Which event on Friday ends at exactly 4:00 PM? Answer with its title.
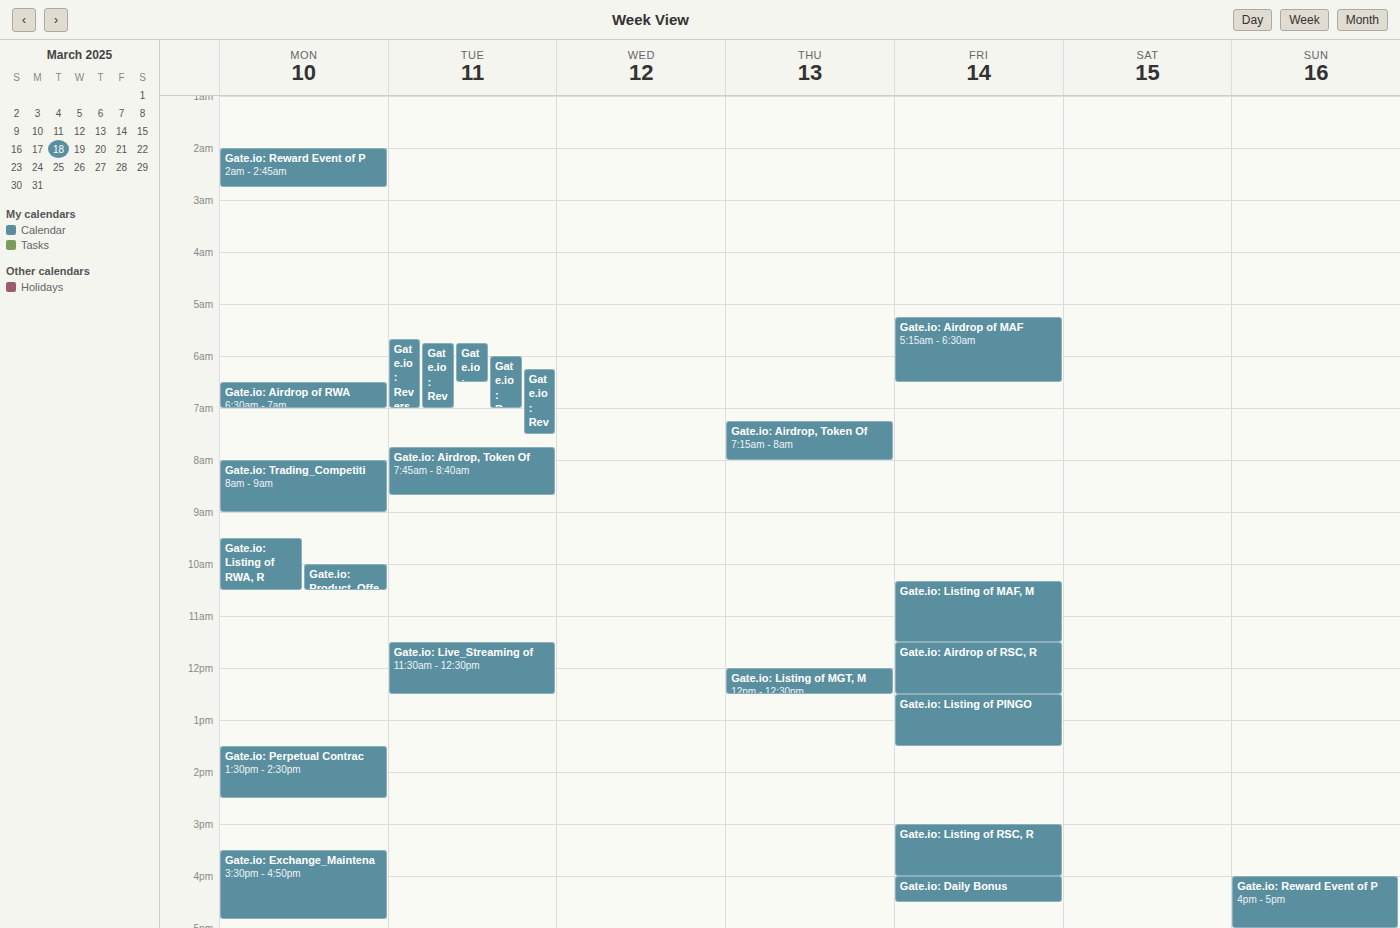
"Gate.io: Listing of RSC, R"